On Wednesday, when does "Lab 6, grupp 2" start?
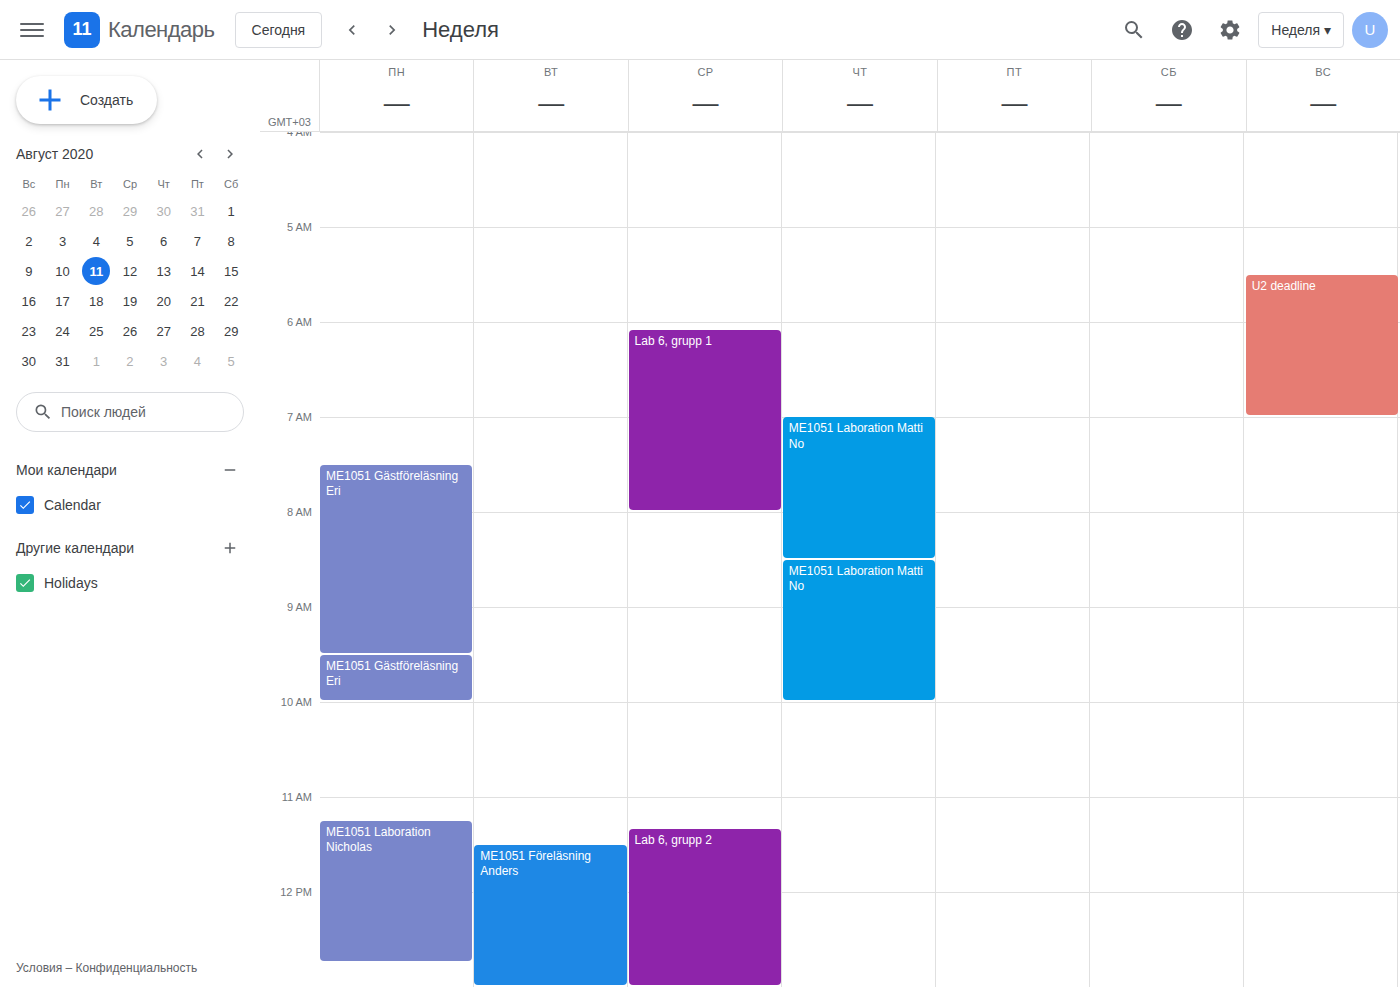
11:20